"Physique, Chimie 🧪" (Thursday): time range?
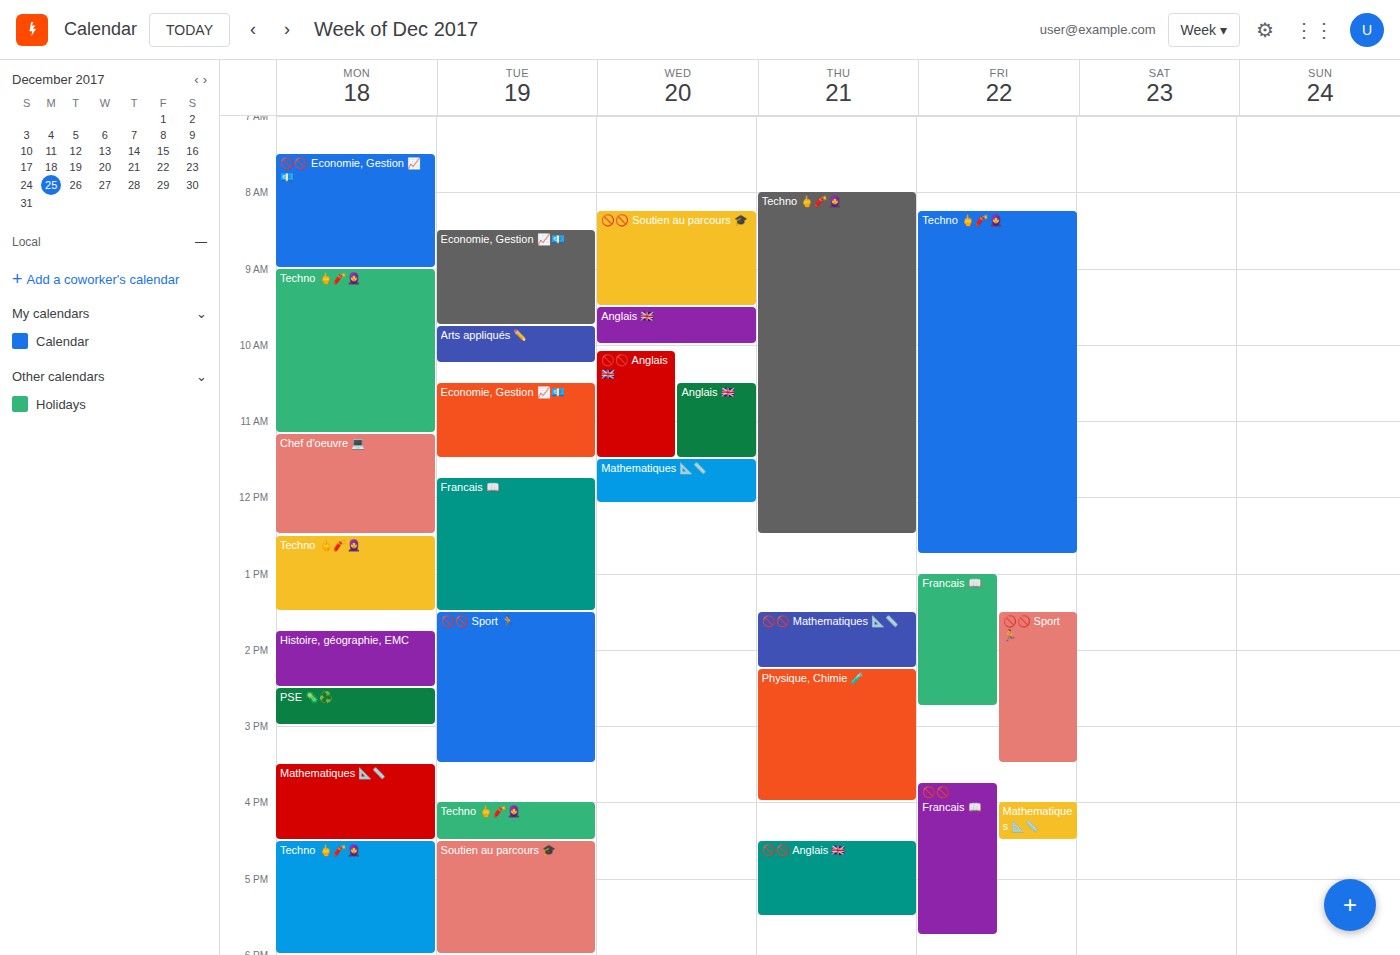
2:15 PM to 4:00 PM